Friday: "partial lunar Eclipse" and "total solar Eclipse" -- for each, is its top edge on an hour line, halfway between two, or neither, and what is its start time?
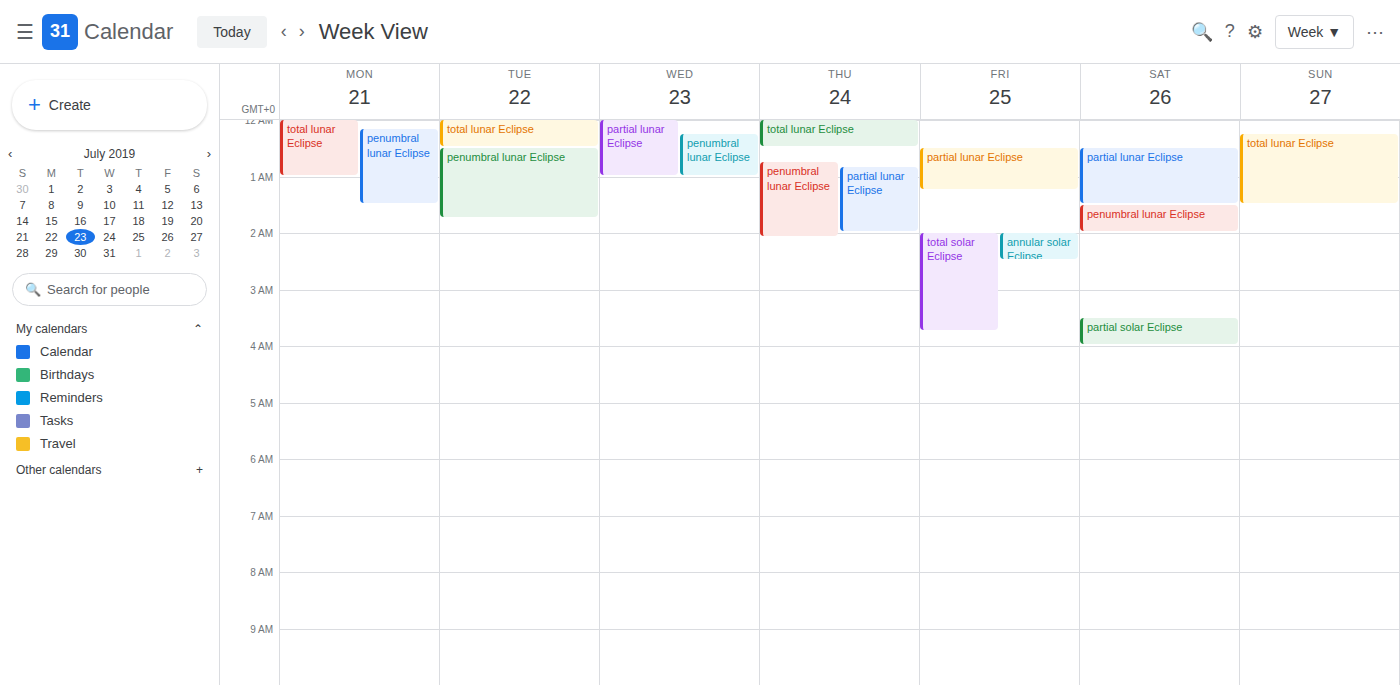
"partial lunar Eclipse": 12:30 AM, halfway between the 12 AM and 1 AM lines. "total solar Eclipse": 2:00 AM, exactly on the 2 AM line.